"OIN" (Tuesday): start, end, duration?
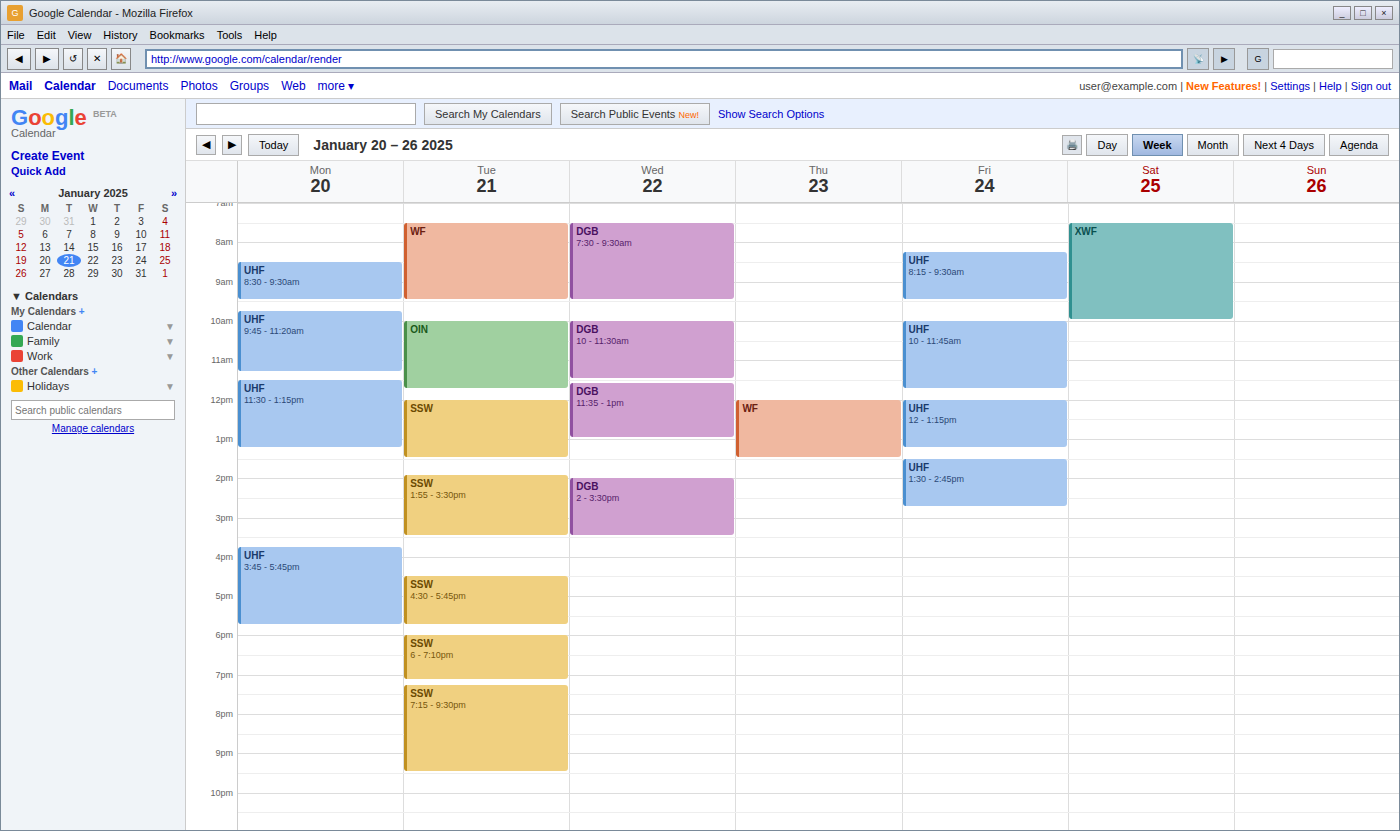
10:00 AM to 11:45 AM, 1 hour 45 minutes